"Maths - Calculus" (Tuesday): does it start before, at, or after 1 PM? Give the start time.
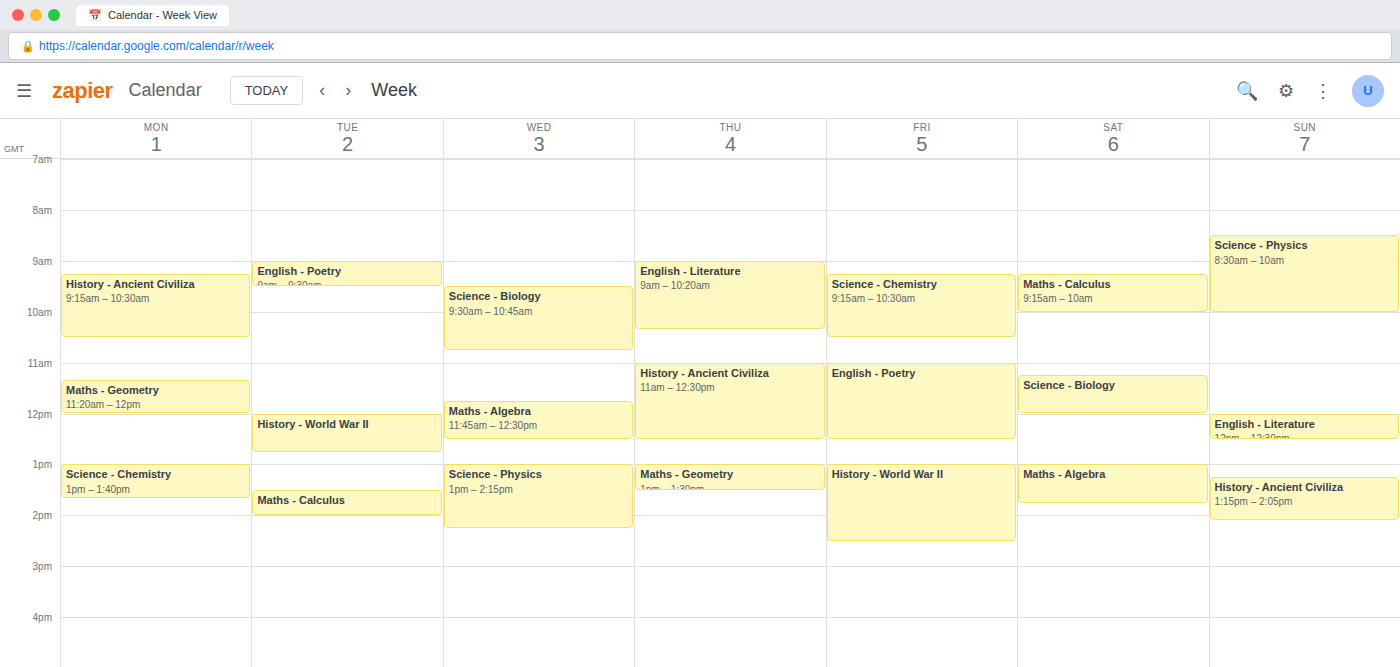
1:30 PM -- after 1 PM, 30 minutes below the 1 PM line.